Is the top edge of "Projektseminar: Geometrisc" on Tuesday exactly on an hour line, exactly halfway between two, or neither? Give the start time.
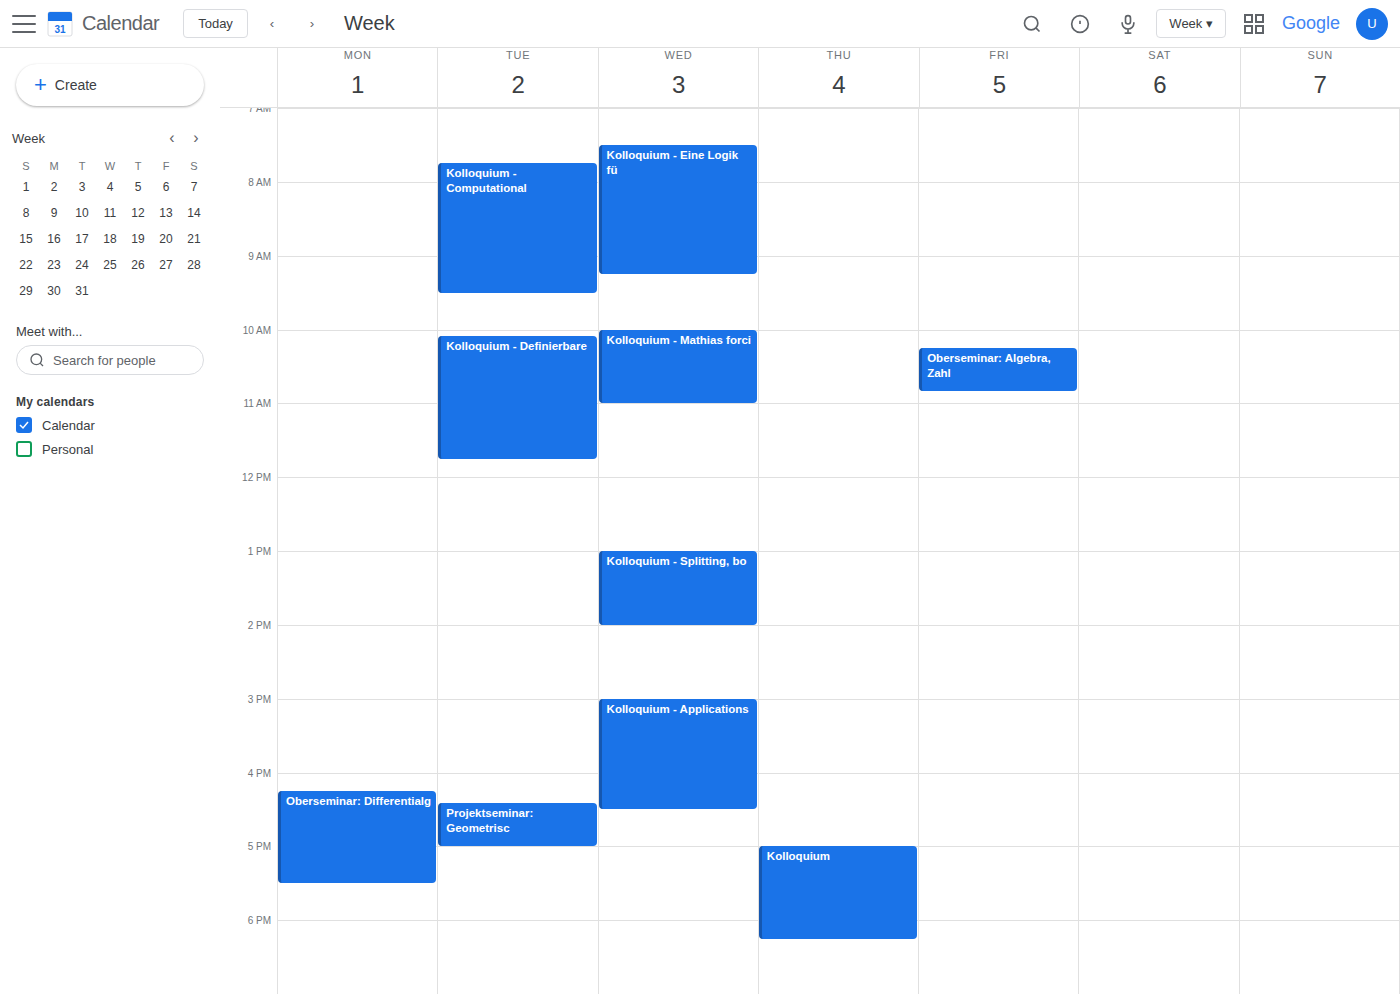
4:25 PM -- neither: 25 minutes below the 4 PM line and 35 minutes above the 5 PM line.